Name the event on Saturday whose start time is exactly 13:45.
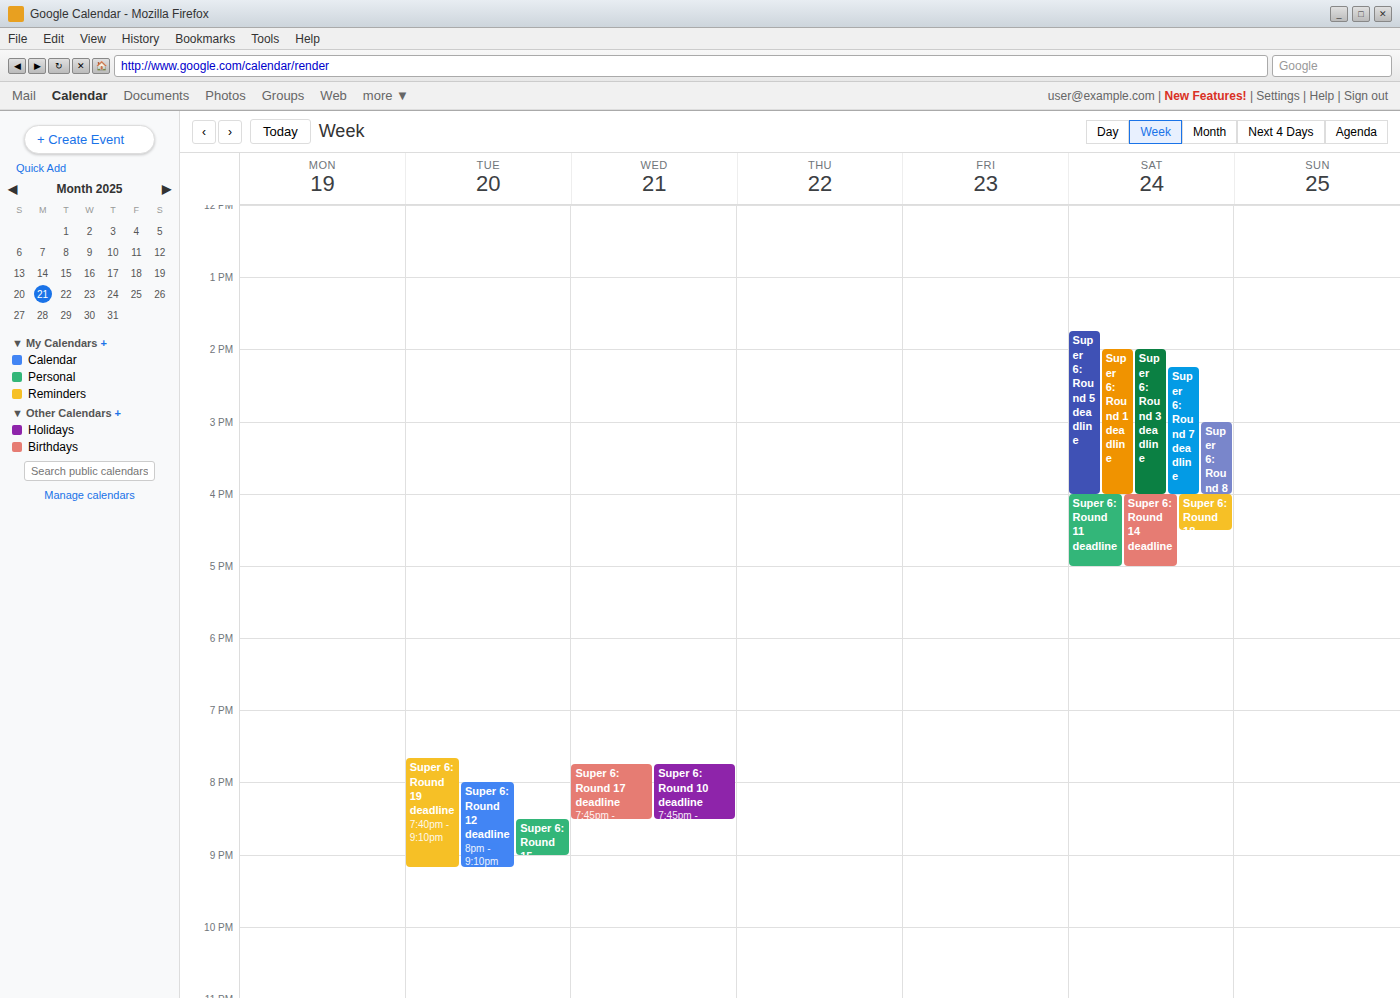
"Super 6: Round 5 deadline"